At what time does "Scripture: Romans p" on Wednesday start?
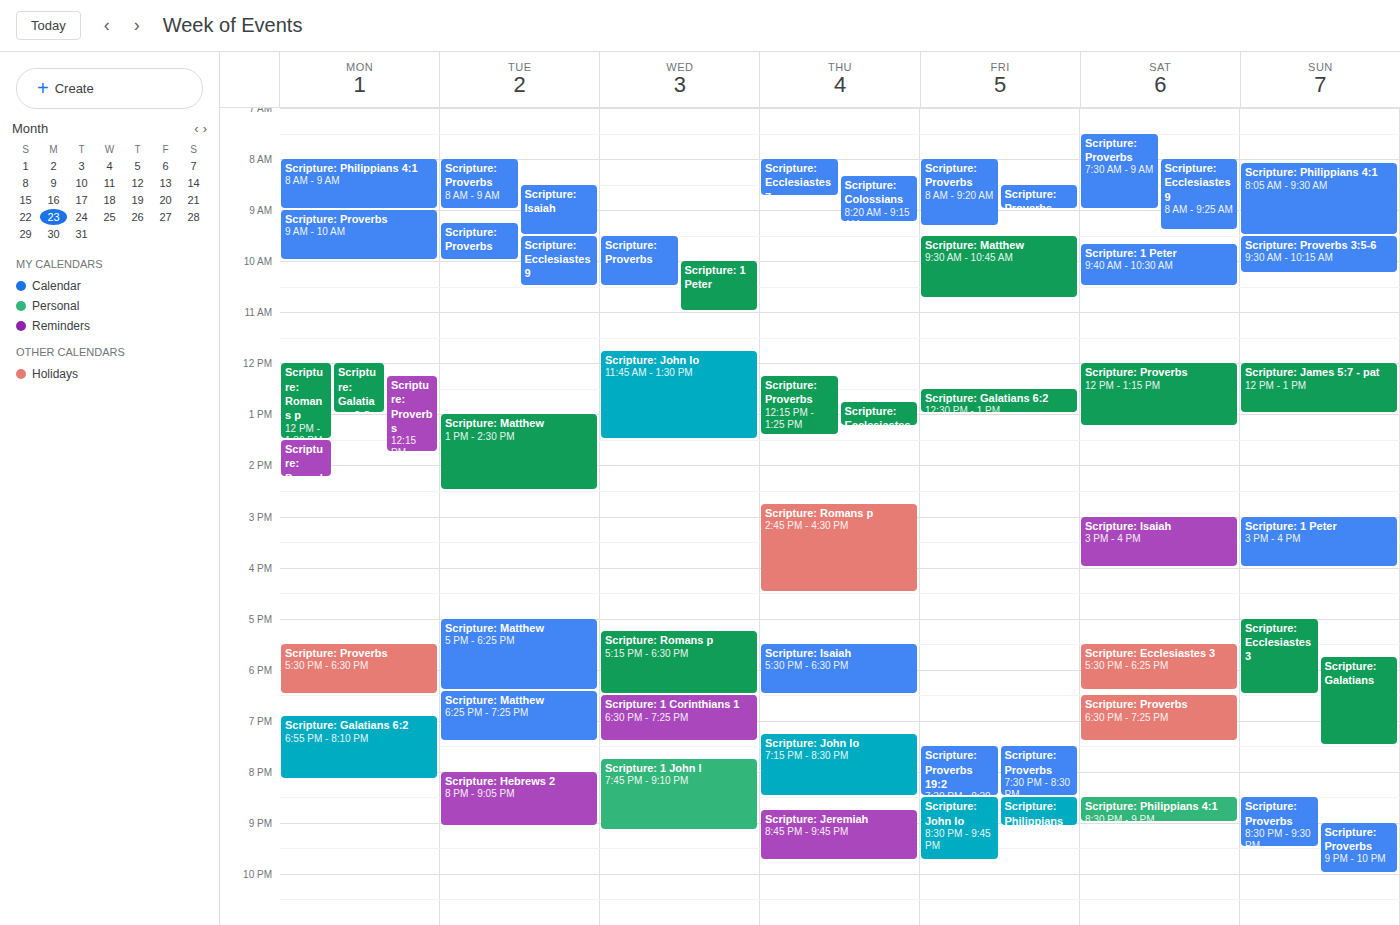
5:15 PM